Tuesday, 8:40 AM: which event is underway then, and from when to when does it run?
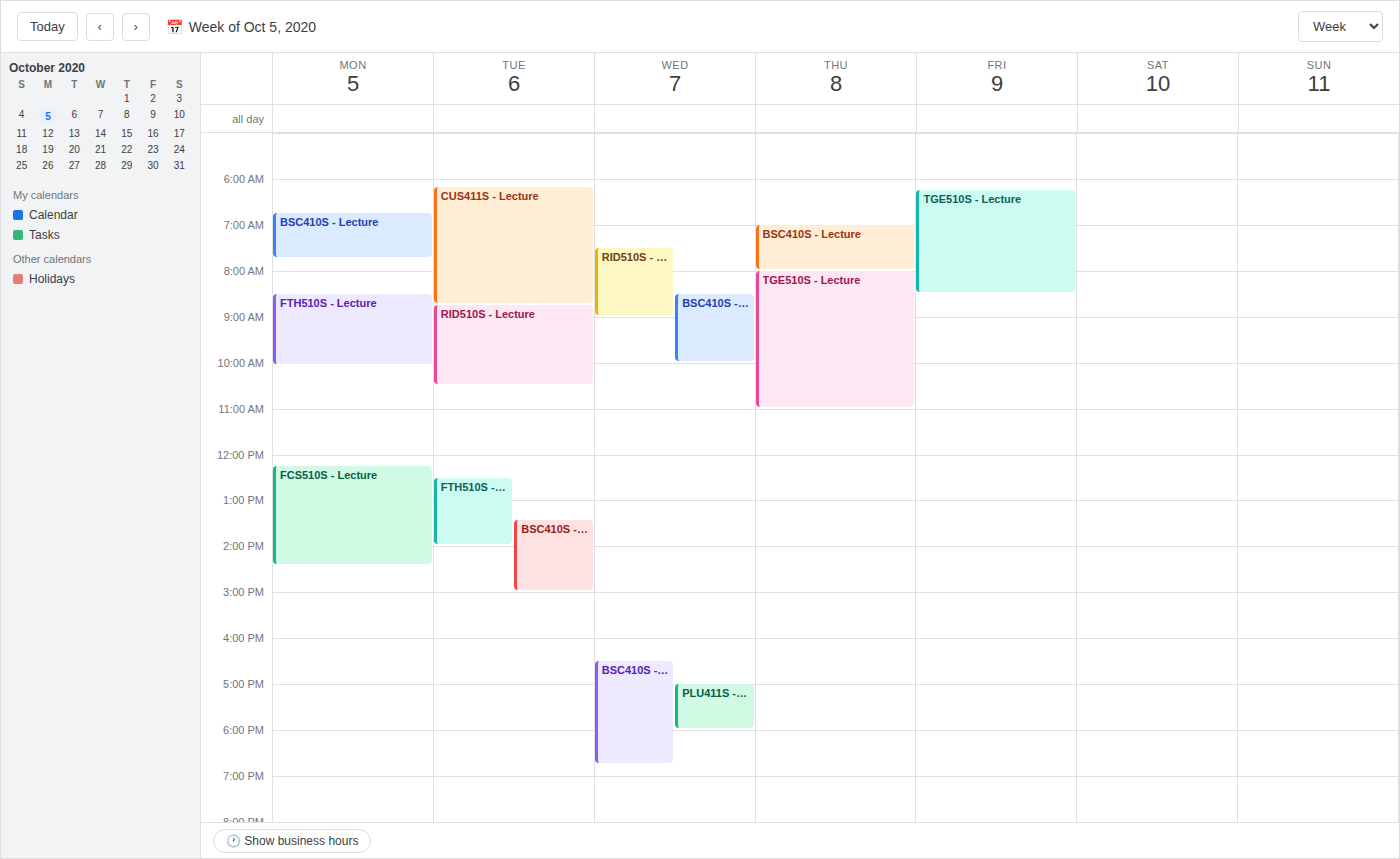
"CUS411S - Lecture", 6:10 AM to 8:45 AM